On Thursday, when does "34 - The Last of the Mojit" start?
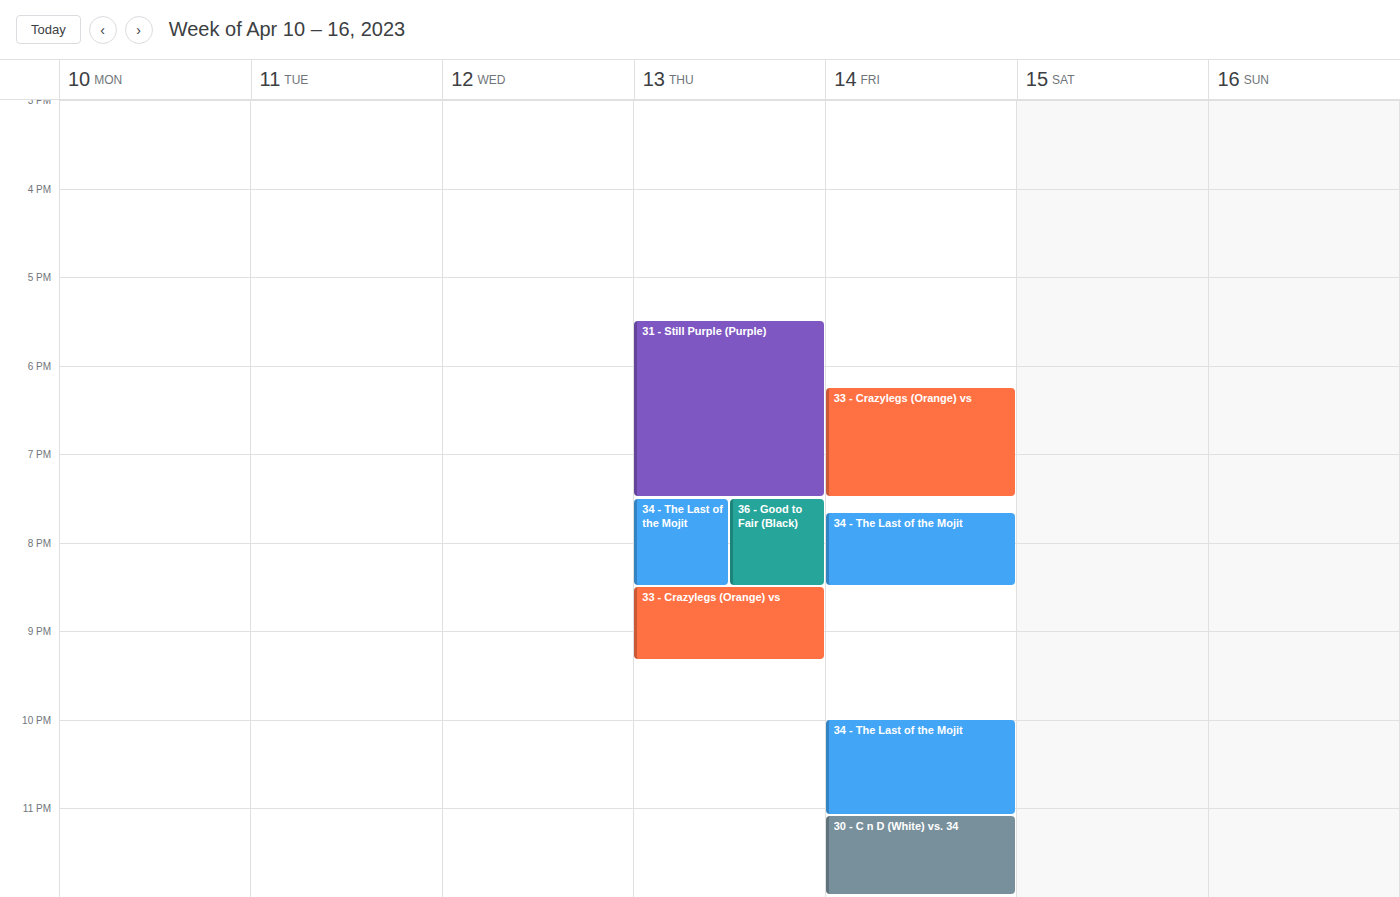
7:30 PM